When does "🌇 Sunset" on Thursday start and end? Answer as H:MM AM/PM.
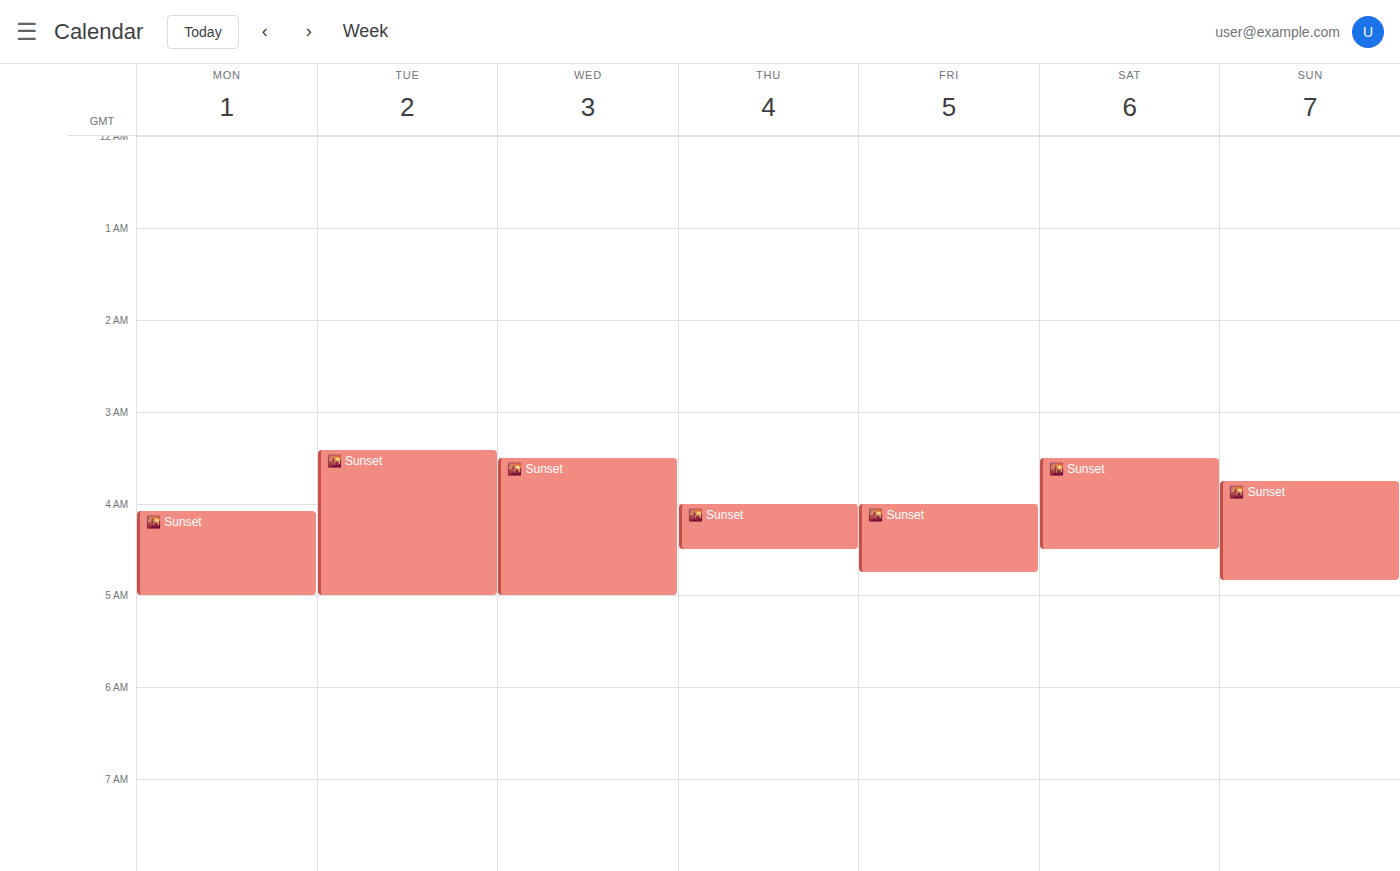
4:00 AM to 4:30 AM